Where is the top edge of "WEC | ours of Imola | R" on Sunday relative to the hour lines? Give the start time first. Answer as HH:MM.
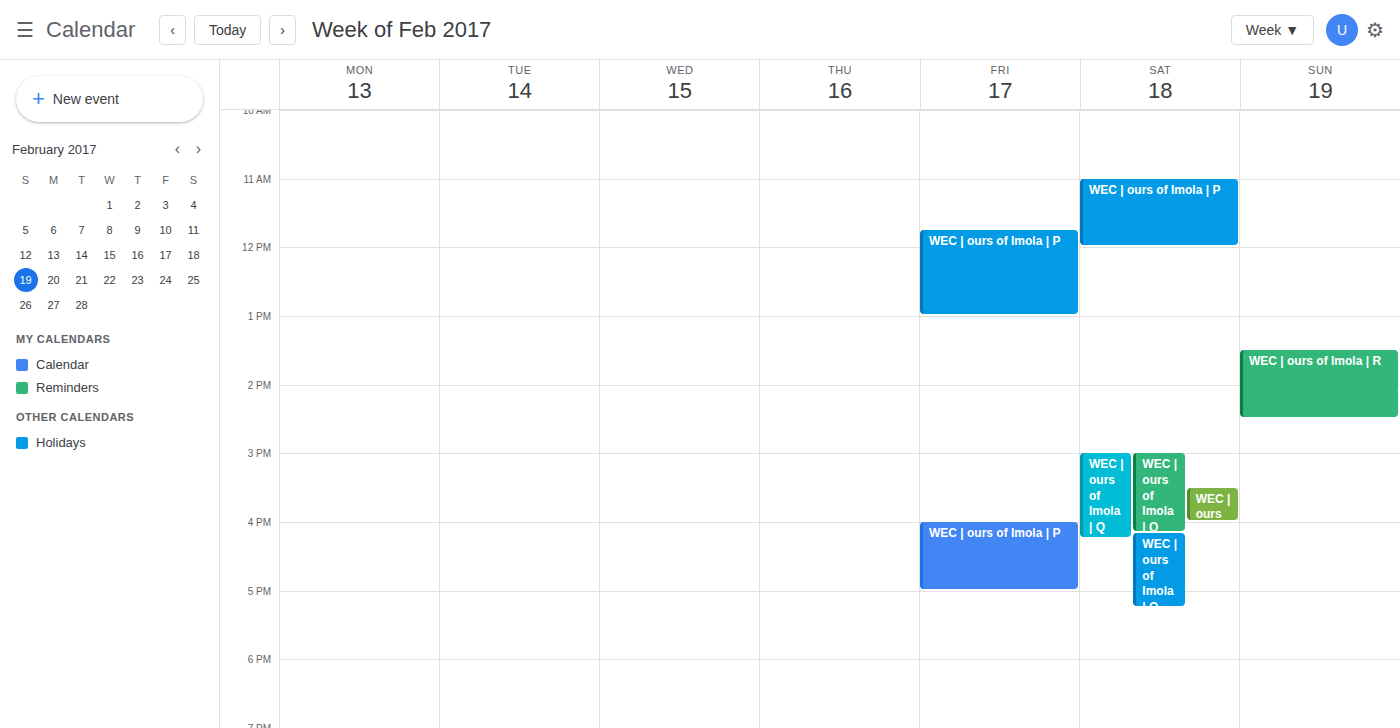
13:30 -- halfway between the 13:00 and 14:00 lines.